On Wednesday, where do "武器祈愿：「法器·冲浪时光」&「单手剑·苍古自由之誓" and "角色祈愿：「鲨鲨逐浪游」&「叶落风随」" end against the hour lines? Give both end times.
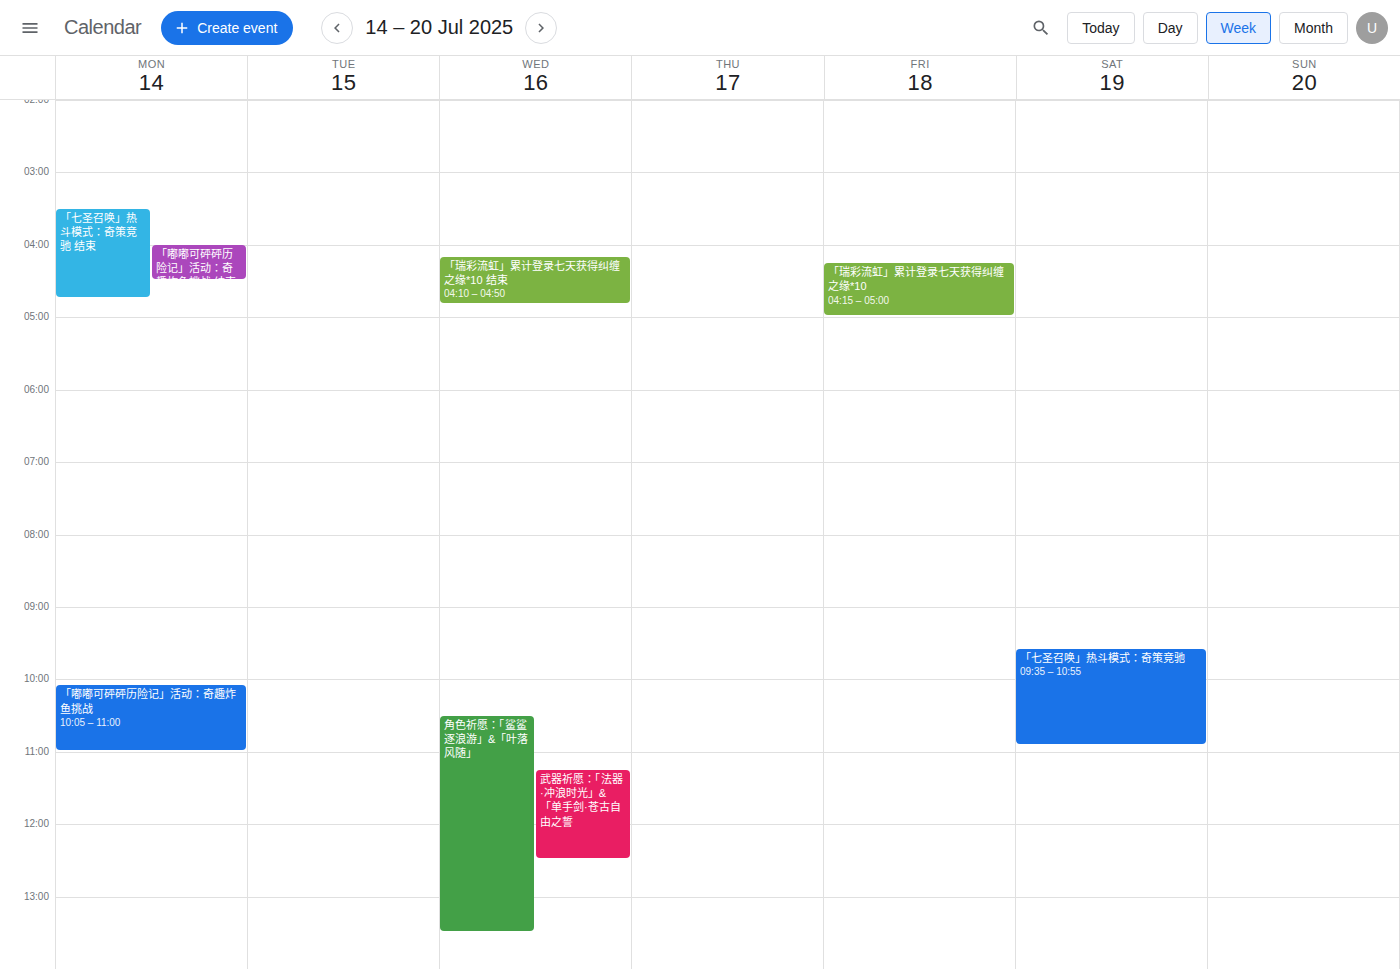
"武器祈愿：「法器·冲浪时光」&「单手剑·苍古自由之誓": 12:30 PM, halfway between the 12 PM and 1 PM lines. "角色祈愿：「鲨鲨逐浪游」&「叶落风随」": 1:30 PM, halfway between the 1 PM and 2 PM lines.